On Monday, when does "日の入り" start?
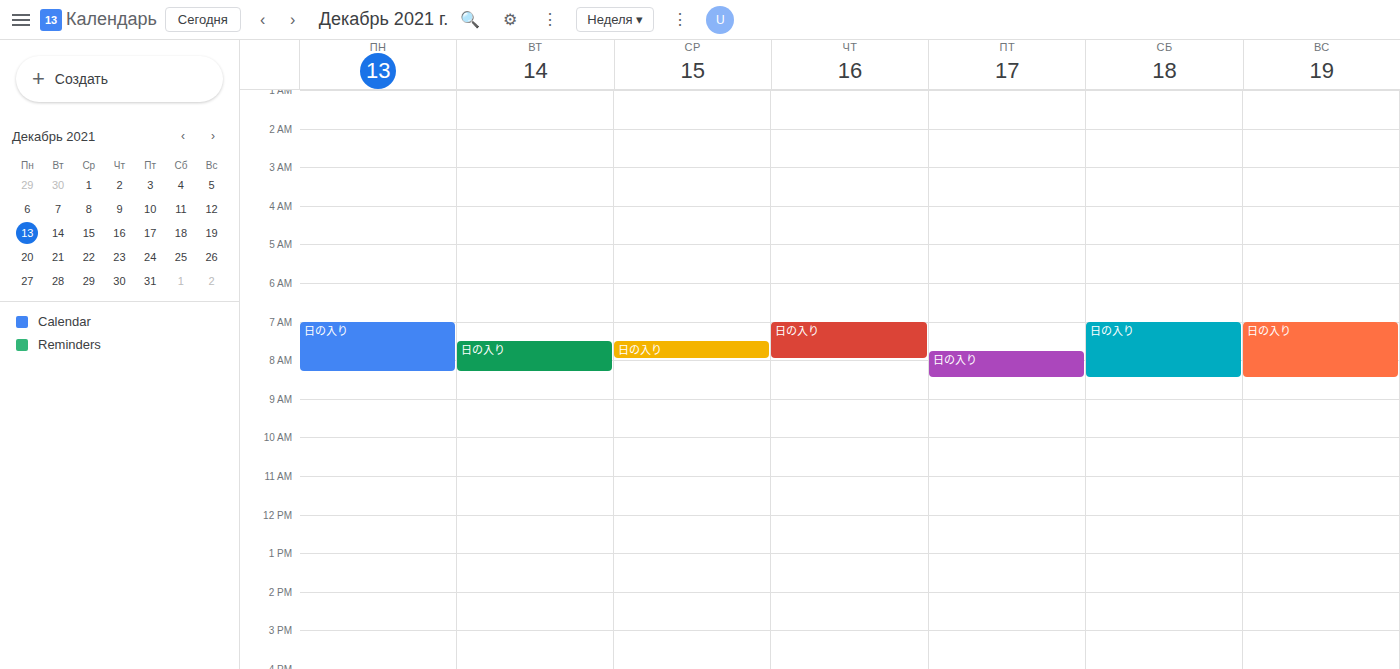
7:00 AM